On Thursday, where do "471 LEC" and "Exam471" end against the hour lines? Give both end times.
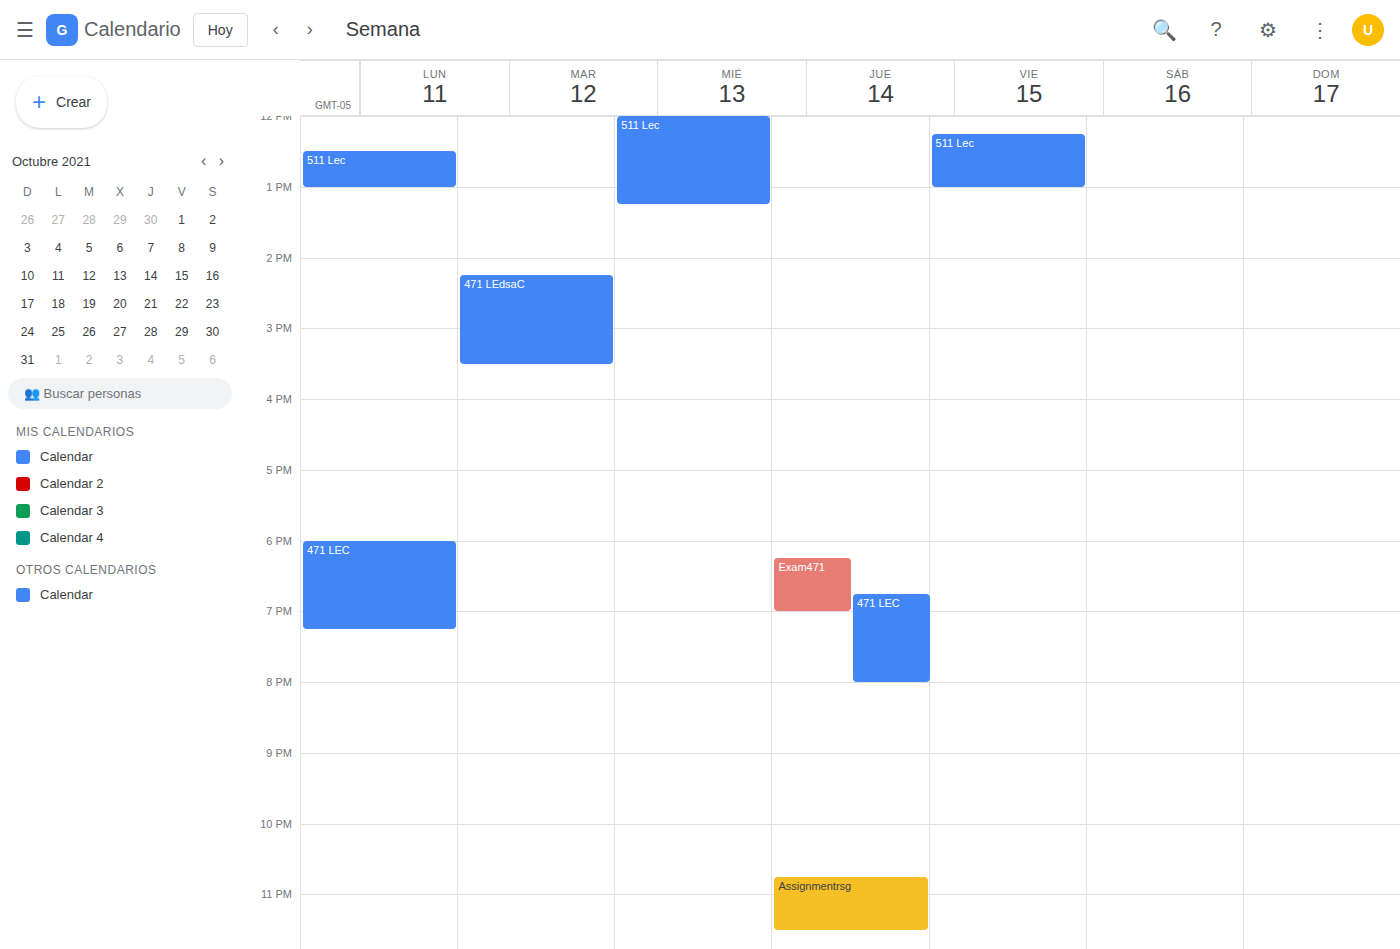
"471 LEC": 8:00 PM, exactly on the 8 PM line. "Exam471": 7:00 PM, exactly on the 7 PM line.